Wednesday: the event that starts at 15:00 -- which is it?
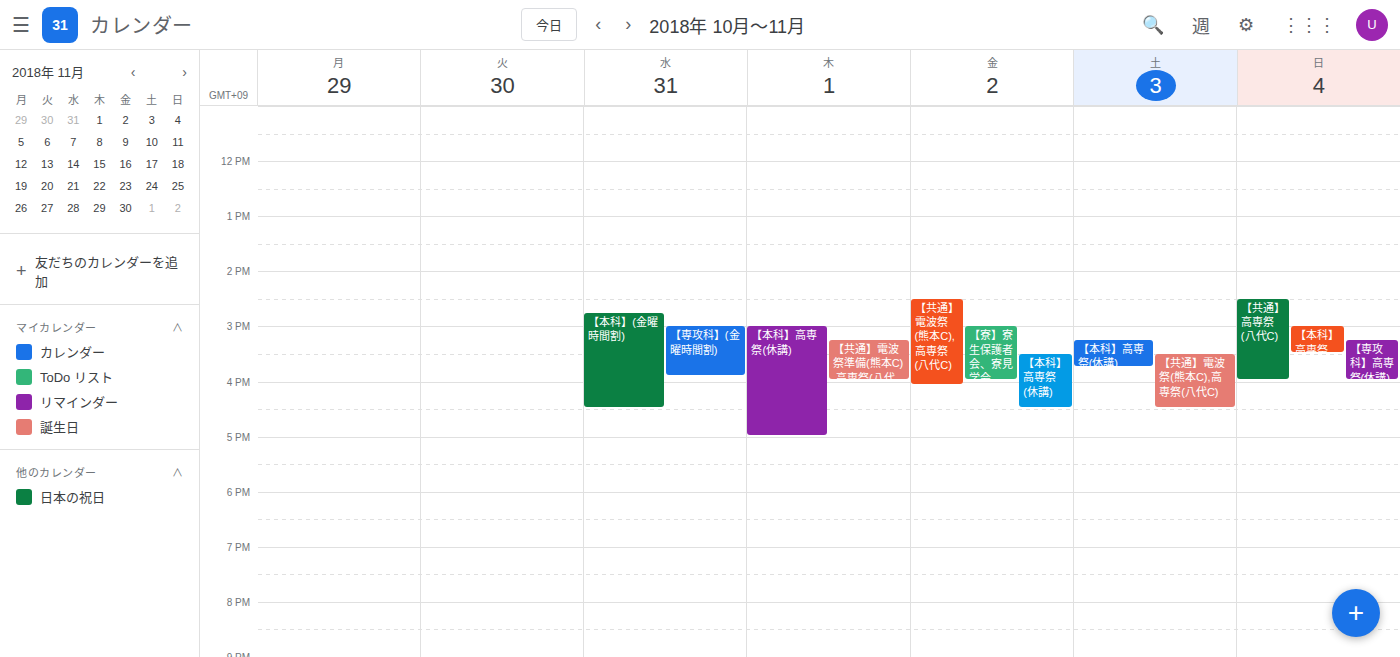
"【専攻科】(金曜時間割)"